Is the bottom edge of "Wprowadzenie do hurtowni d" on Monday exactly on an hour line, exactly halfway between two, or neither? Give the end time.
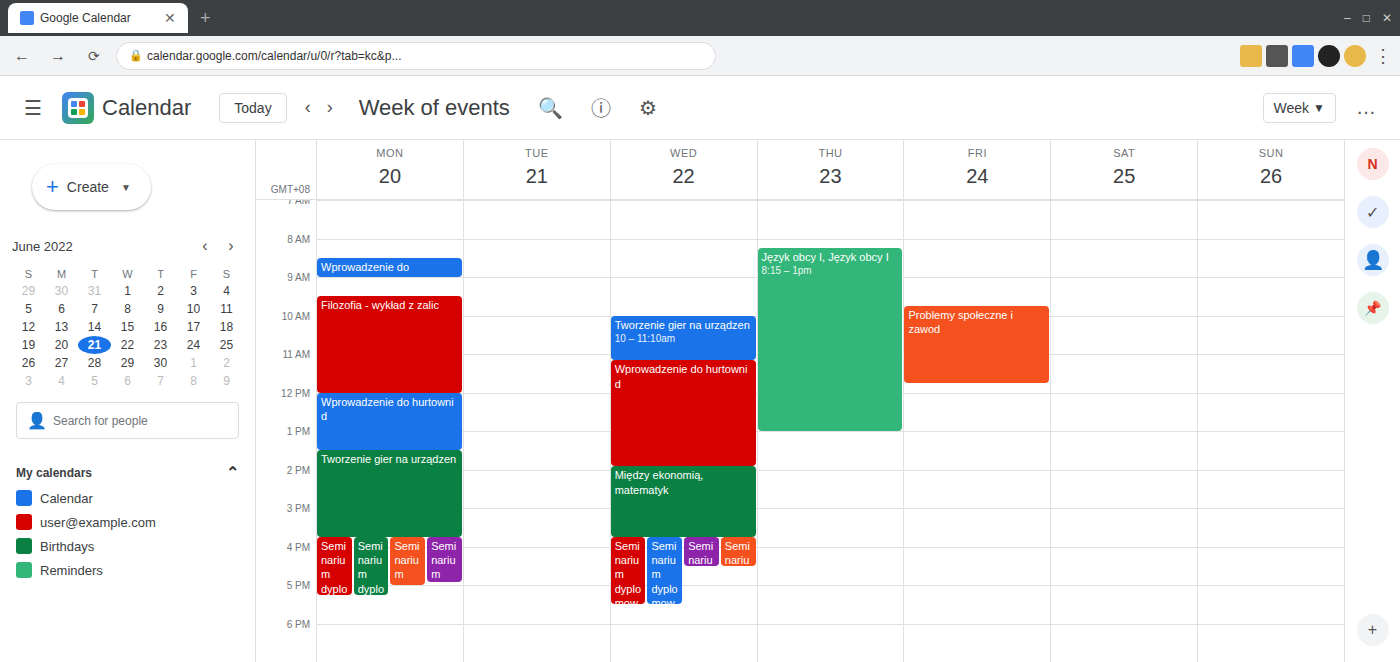
1:30 PM -- halfway between the 1 PM and 2 PM lines.